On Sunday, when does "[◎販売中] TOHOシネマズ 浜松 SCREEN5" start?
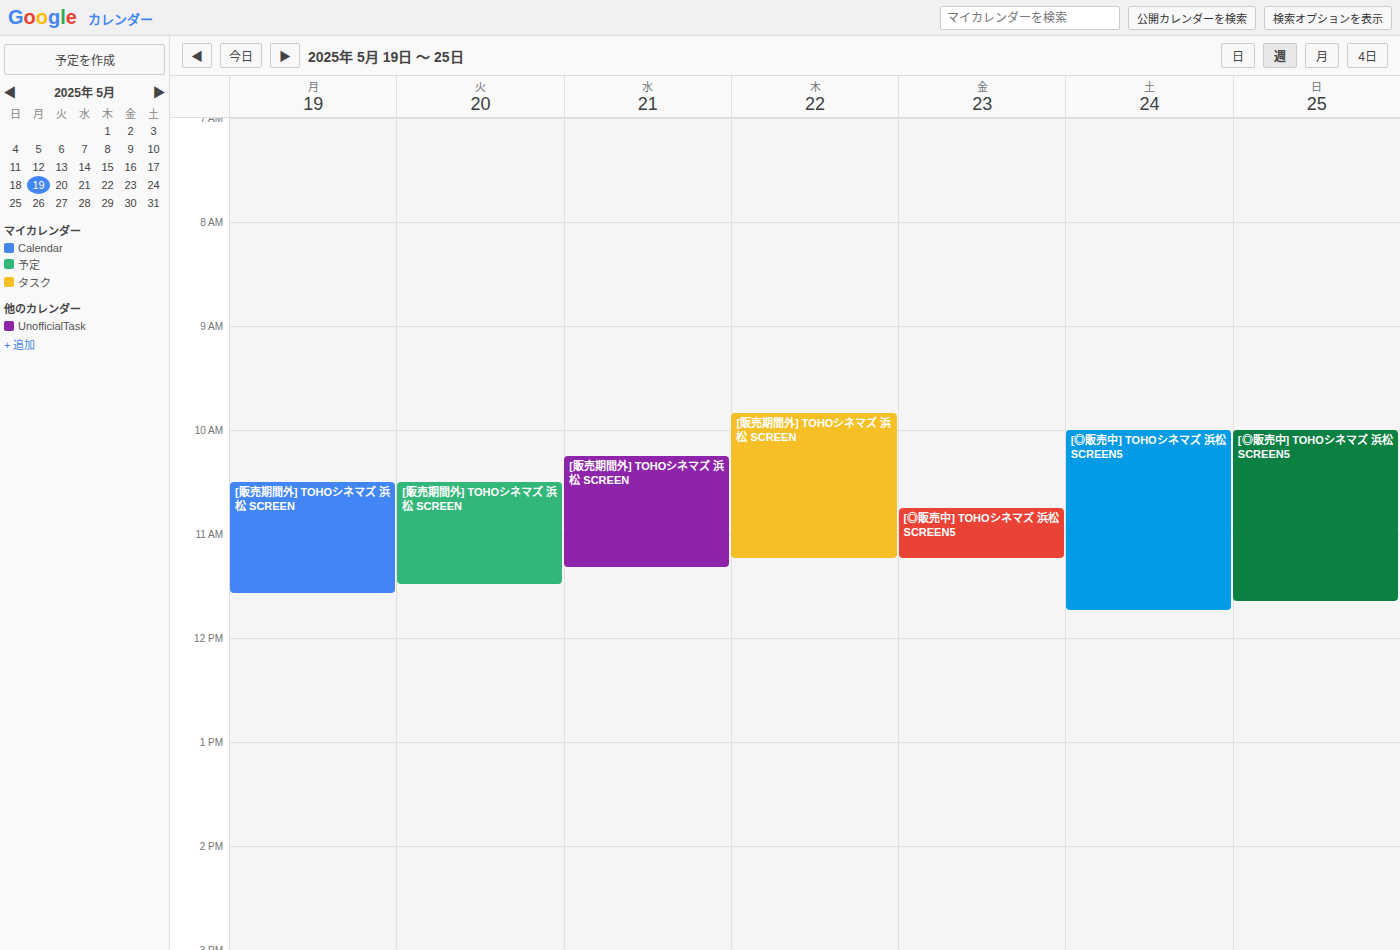
10:00 AM